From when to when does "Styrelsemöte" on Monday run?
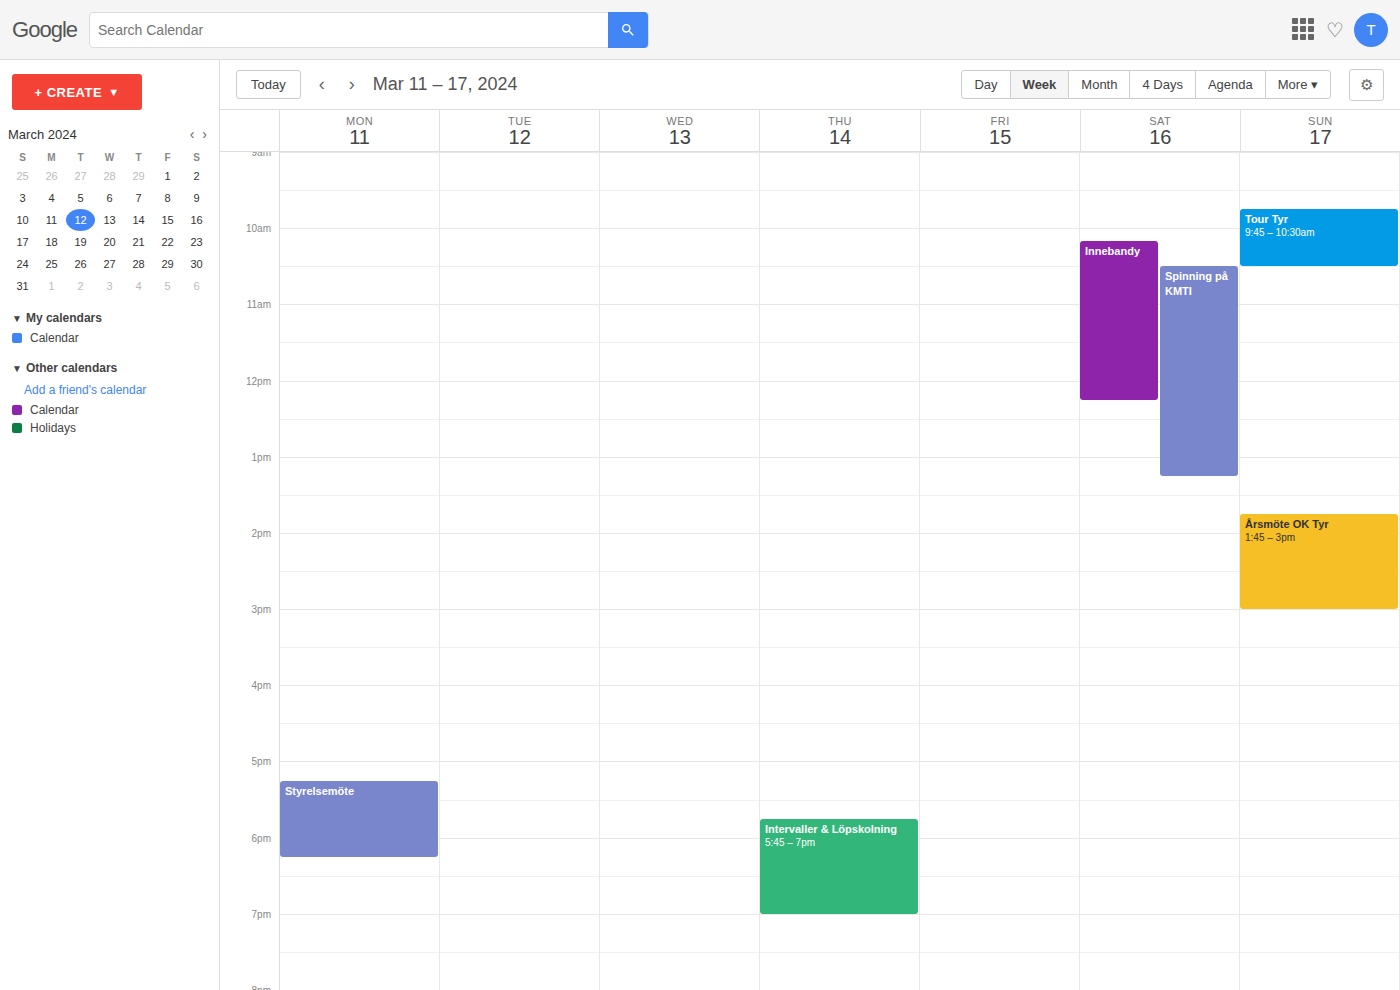
5:15 PM to 6:15 PM